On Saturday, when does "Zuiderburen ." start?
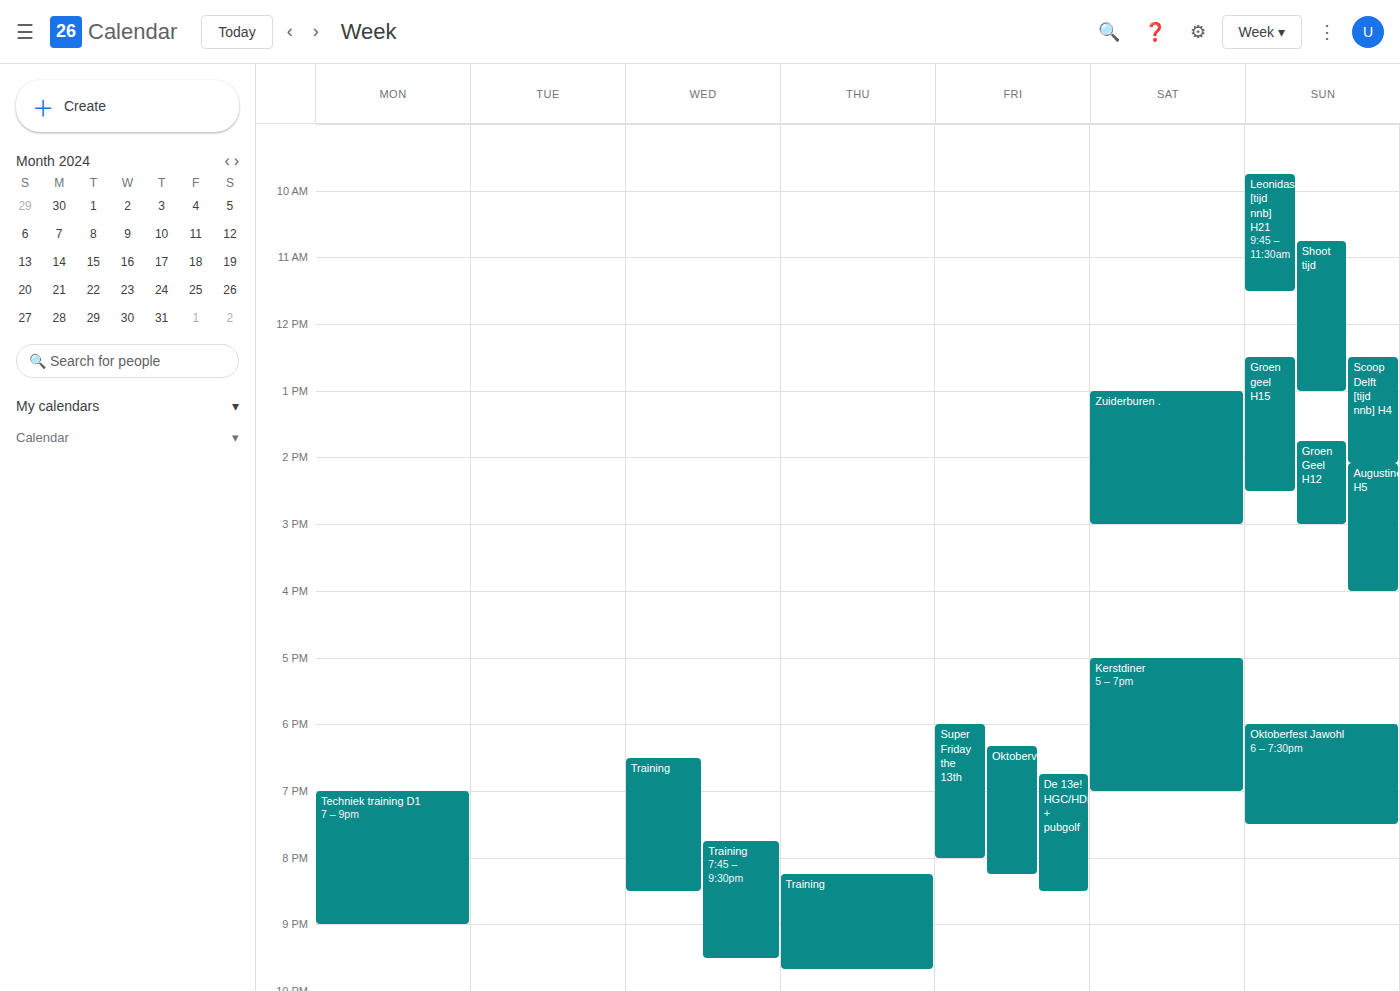
1:00 PM